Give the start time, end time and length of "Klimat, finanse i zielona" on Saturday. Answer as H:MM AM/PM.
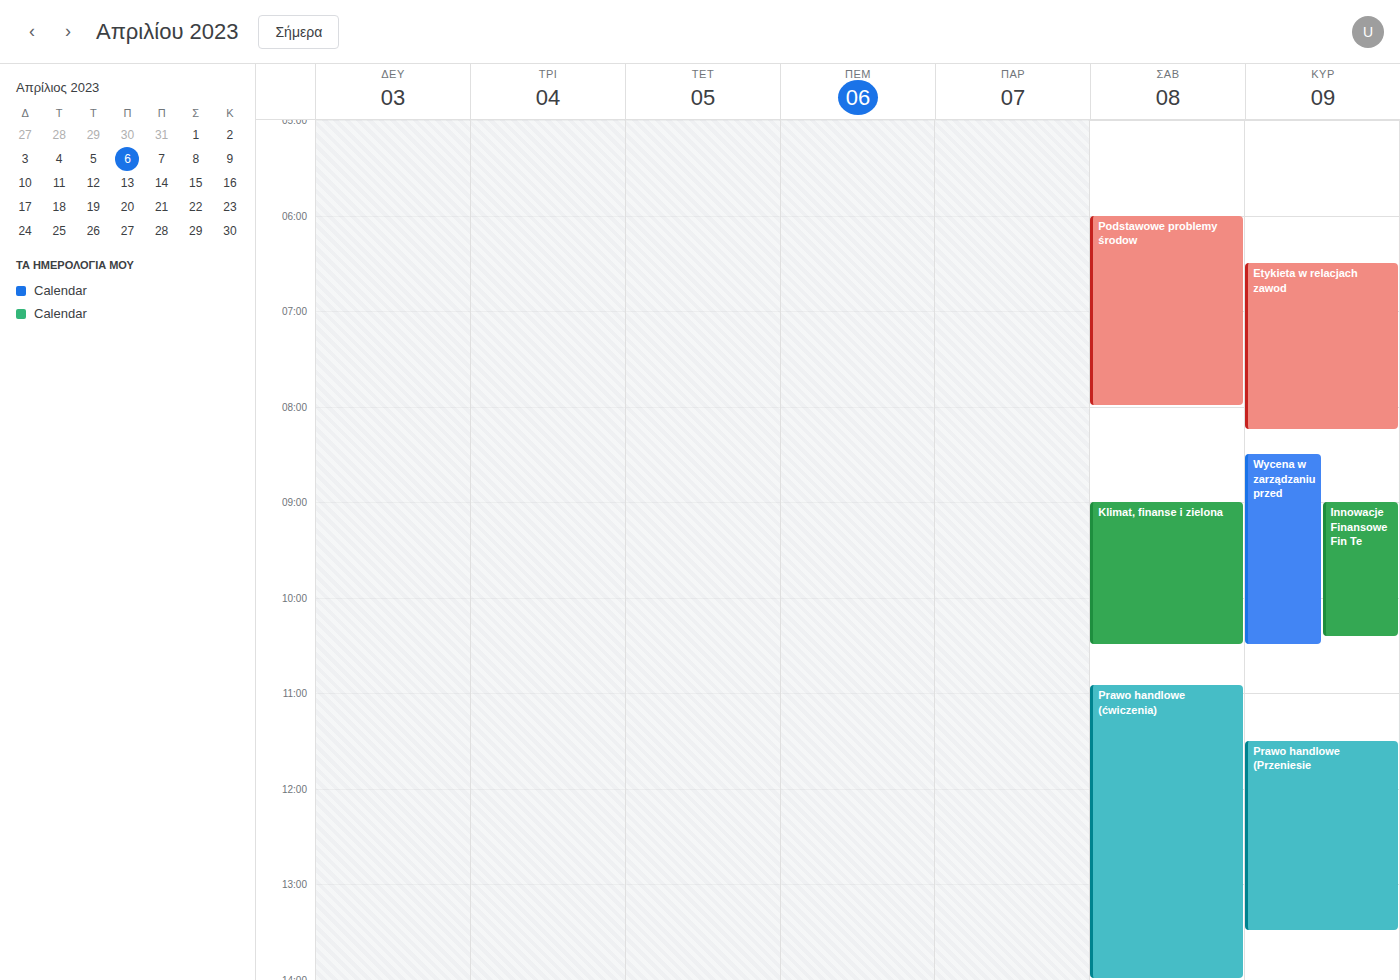
9:00 AM to 10:30 AM, 1 hour 30 minutes